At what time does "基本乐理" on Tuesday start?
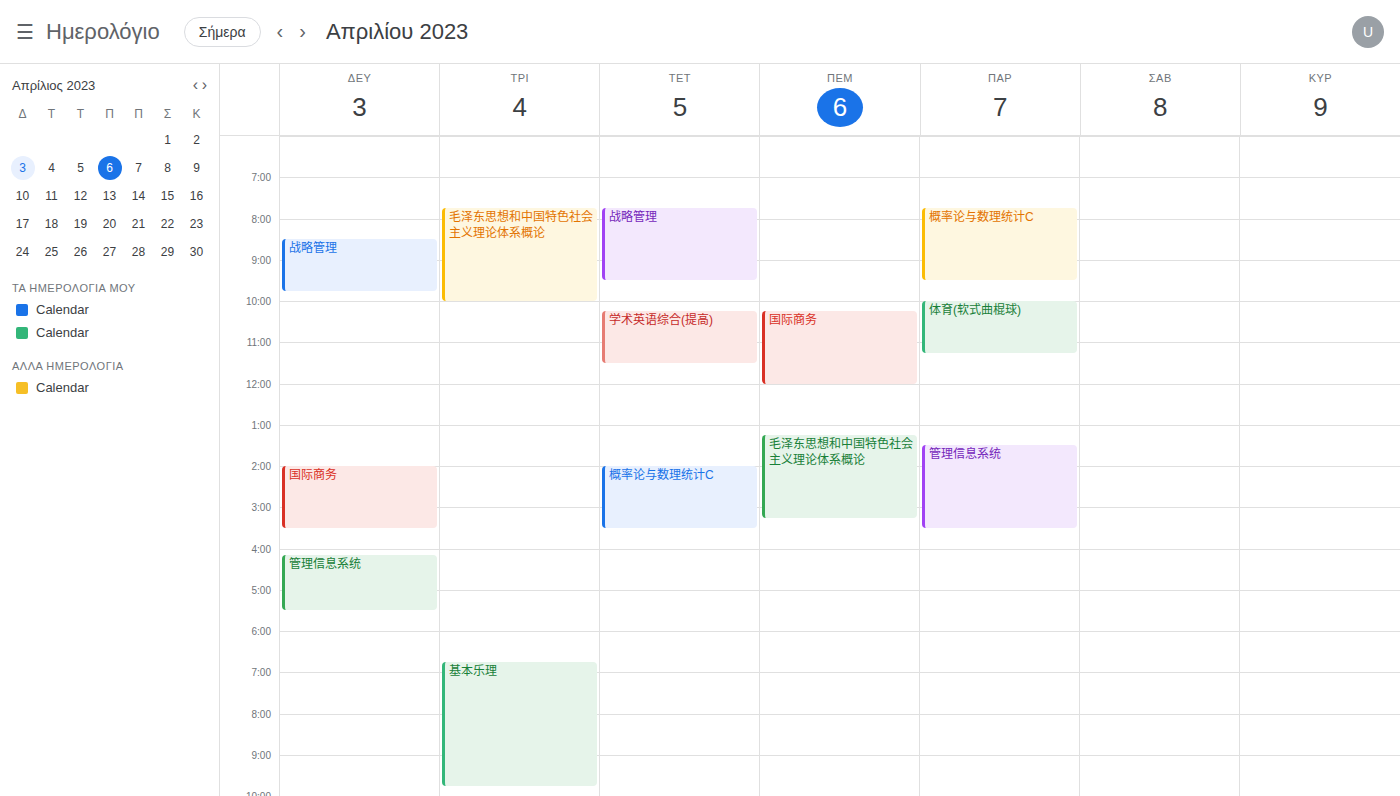
18:45